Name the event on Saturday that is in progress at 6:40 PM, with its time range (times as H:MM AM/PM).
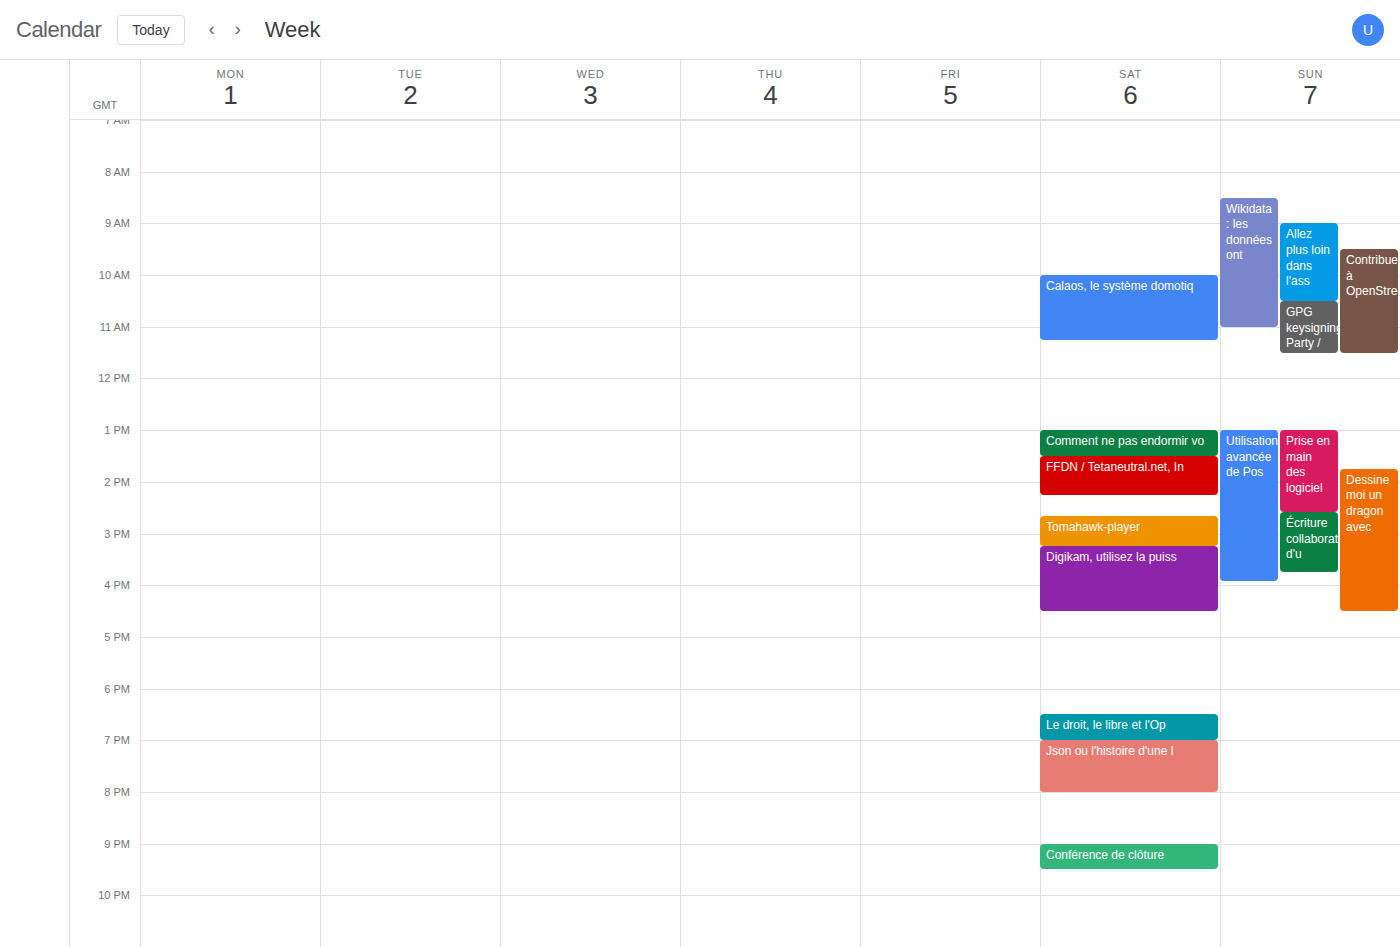
"Le droit, le libre et l'Op", 6:30 PM to 7:00 PM